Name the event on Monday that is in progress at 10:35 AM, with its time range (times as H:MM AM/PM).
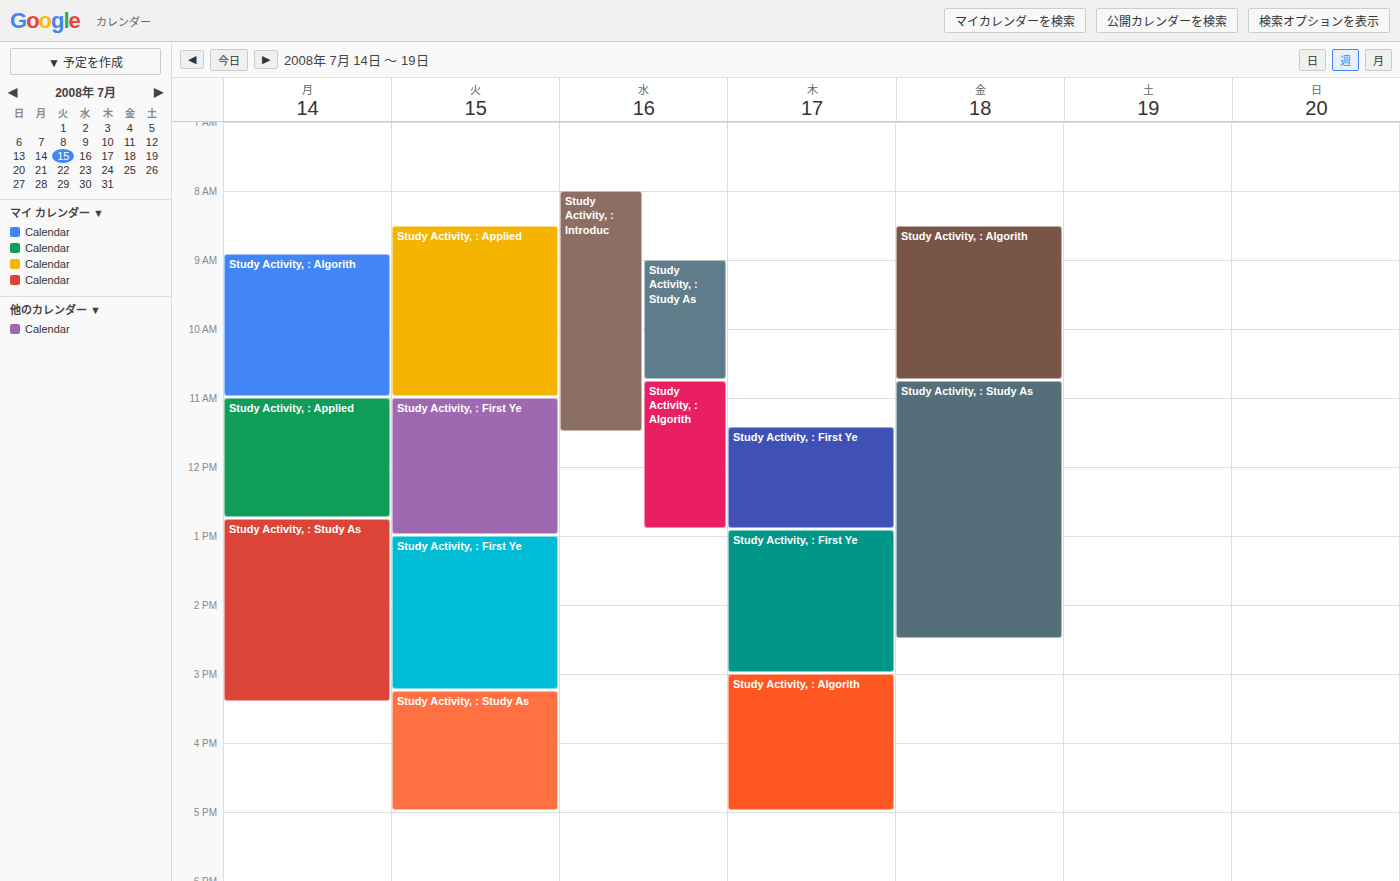
"Study Activity, : Algorith", 8:55 AM to 11:00 AM